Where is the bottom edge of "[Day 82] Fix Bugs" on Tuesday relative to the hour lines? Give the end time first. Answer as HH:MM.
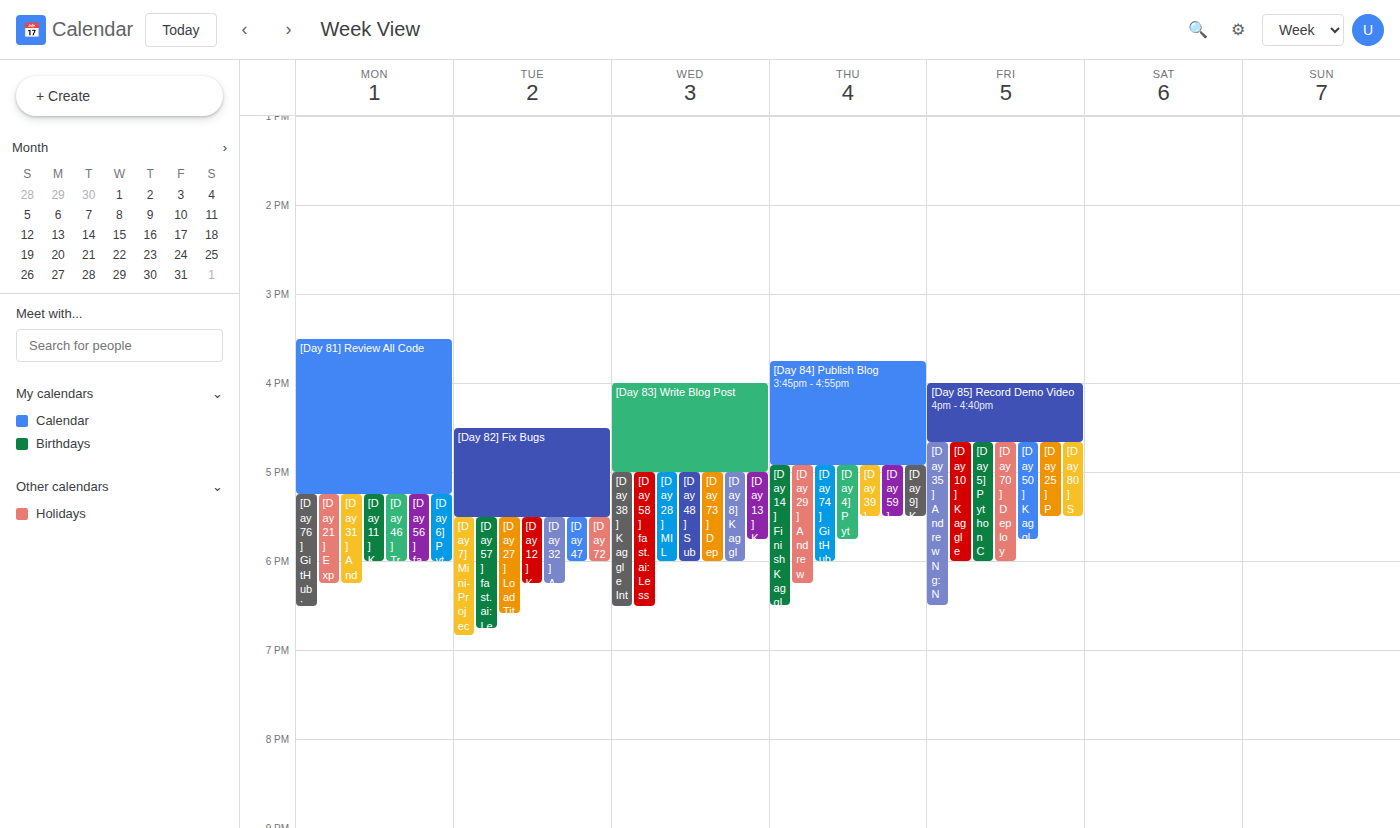
17:30 -- halfway between the 17:00 and 18:00 lines.